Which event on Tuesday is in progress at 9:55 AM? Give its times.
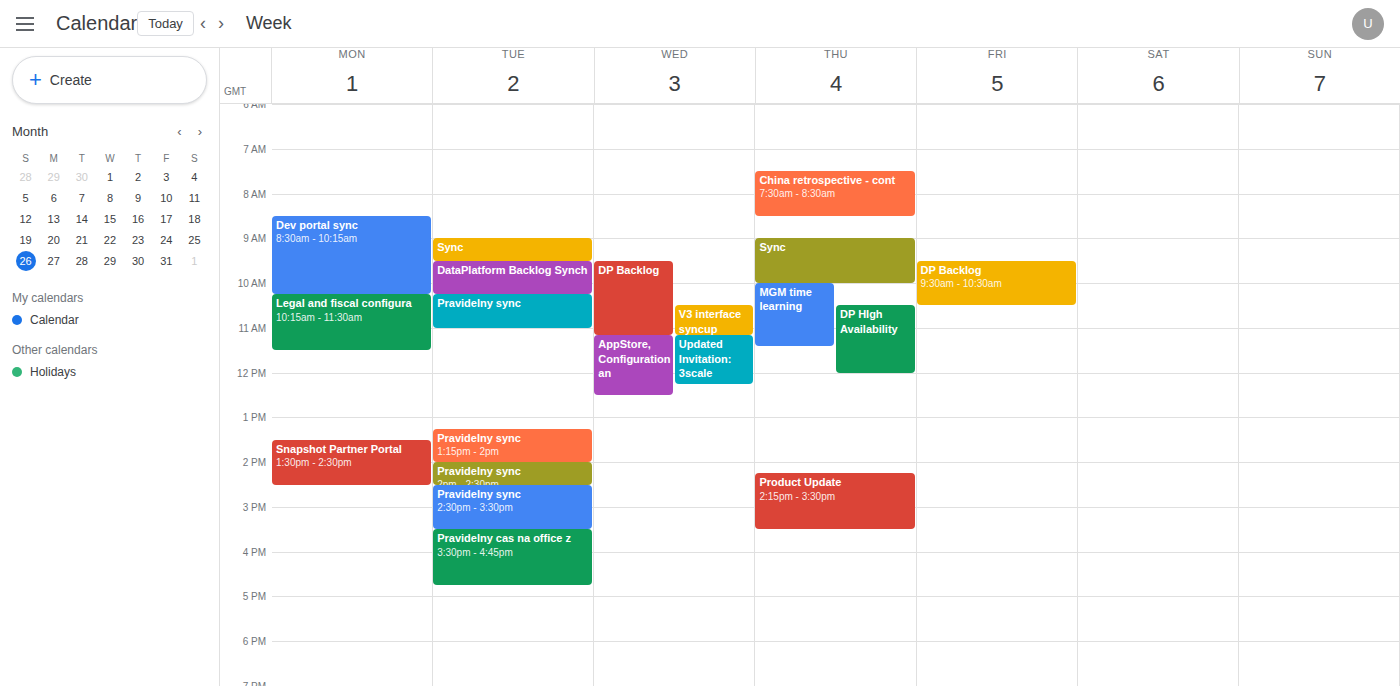
"DataPlatform Backlog Synch", 9:30 AM to 10:15 AM